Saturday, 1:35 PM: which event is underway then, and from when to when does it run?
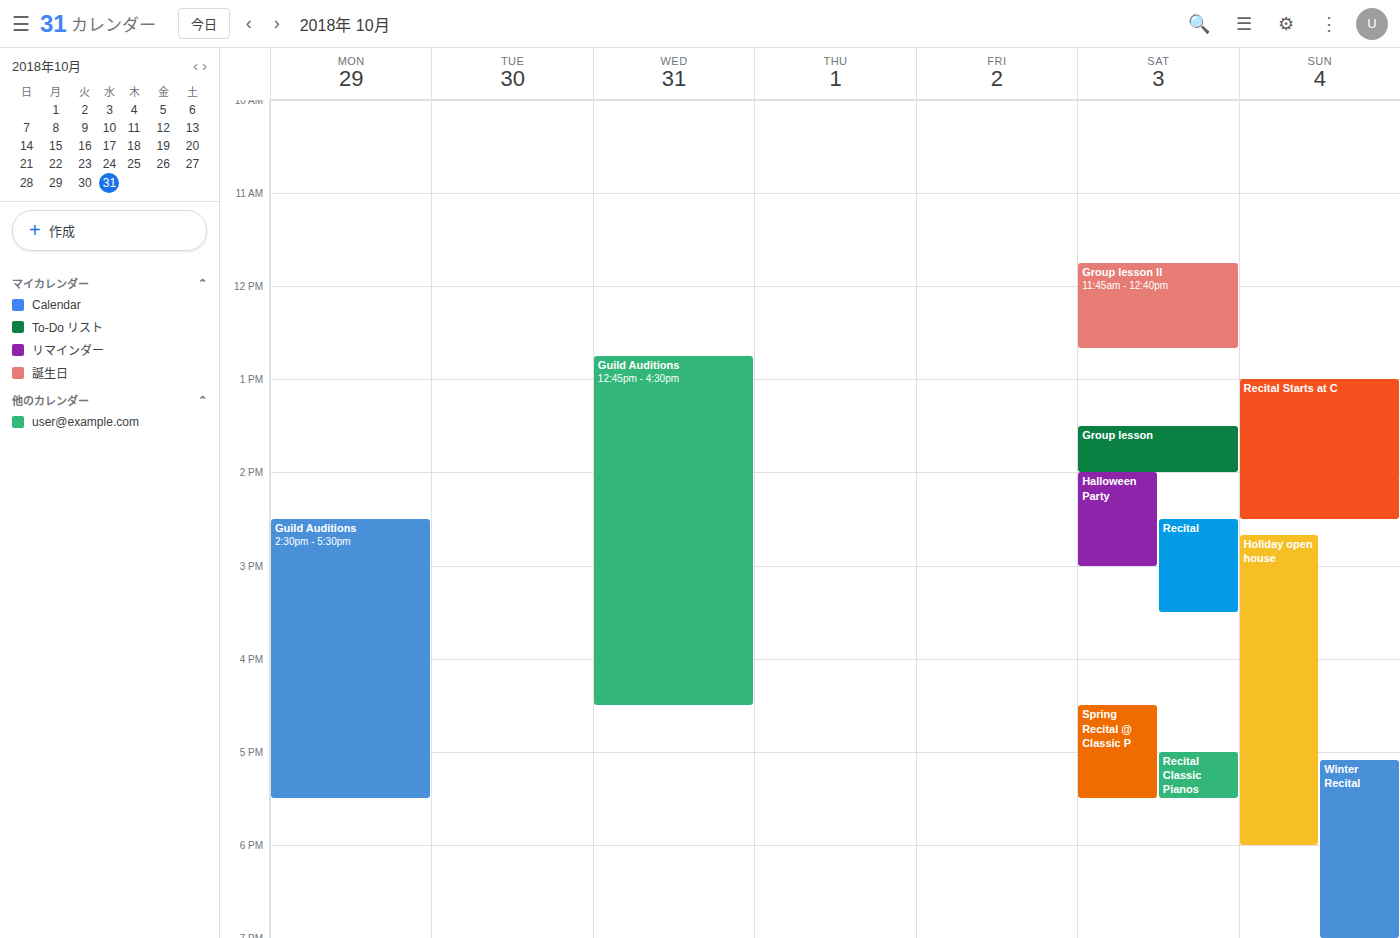
"Group lesson", 1:30 PM to 2:00 PM